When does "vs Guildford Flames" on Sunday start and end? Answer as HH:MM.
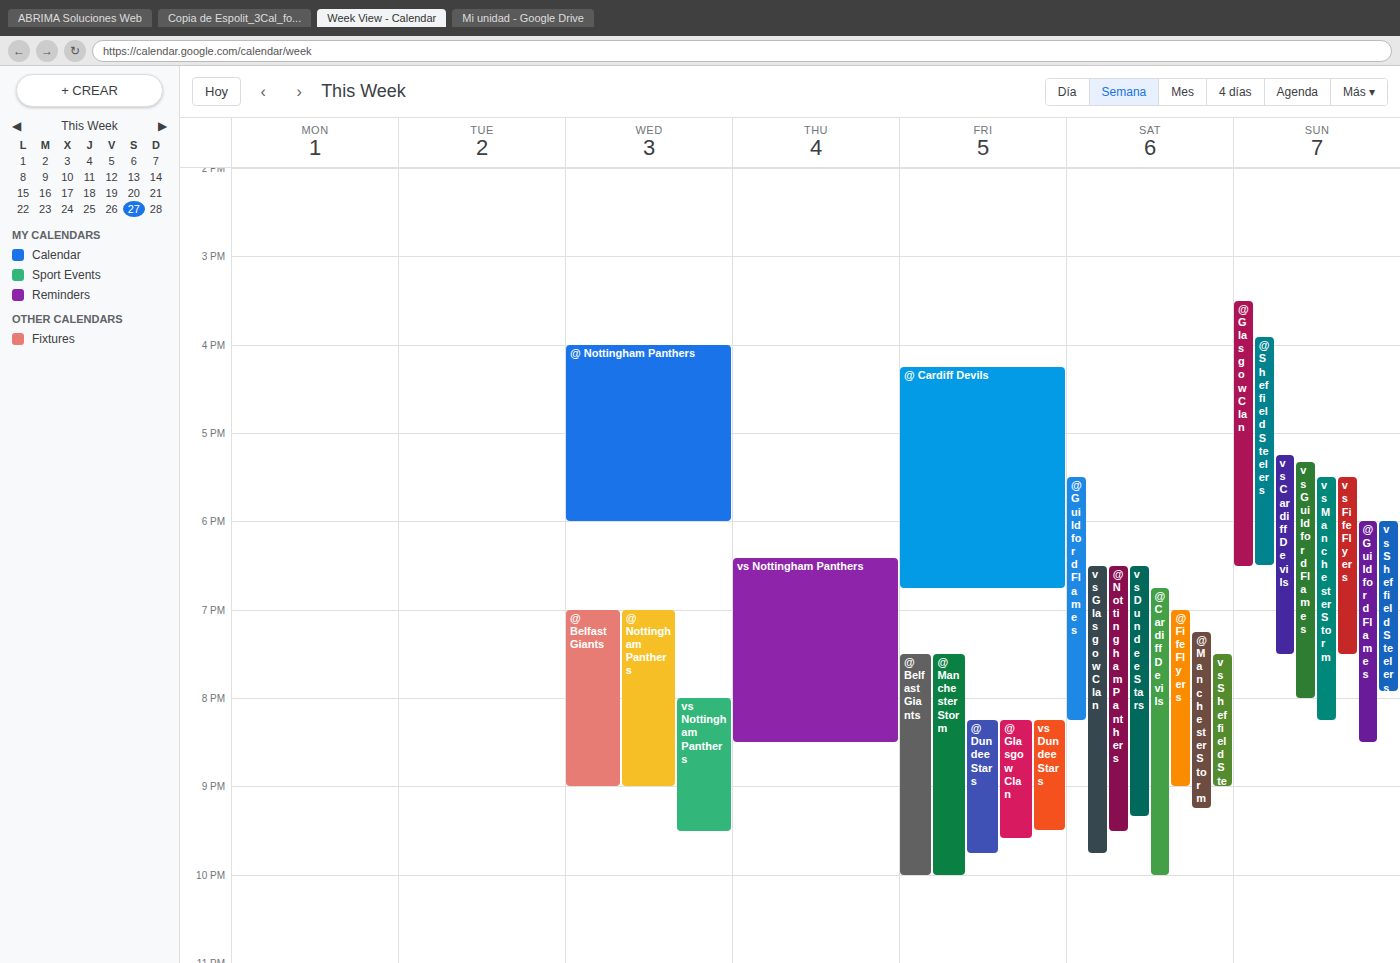
17:20 to 20:00